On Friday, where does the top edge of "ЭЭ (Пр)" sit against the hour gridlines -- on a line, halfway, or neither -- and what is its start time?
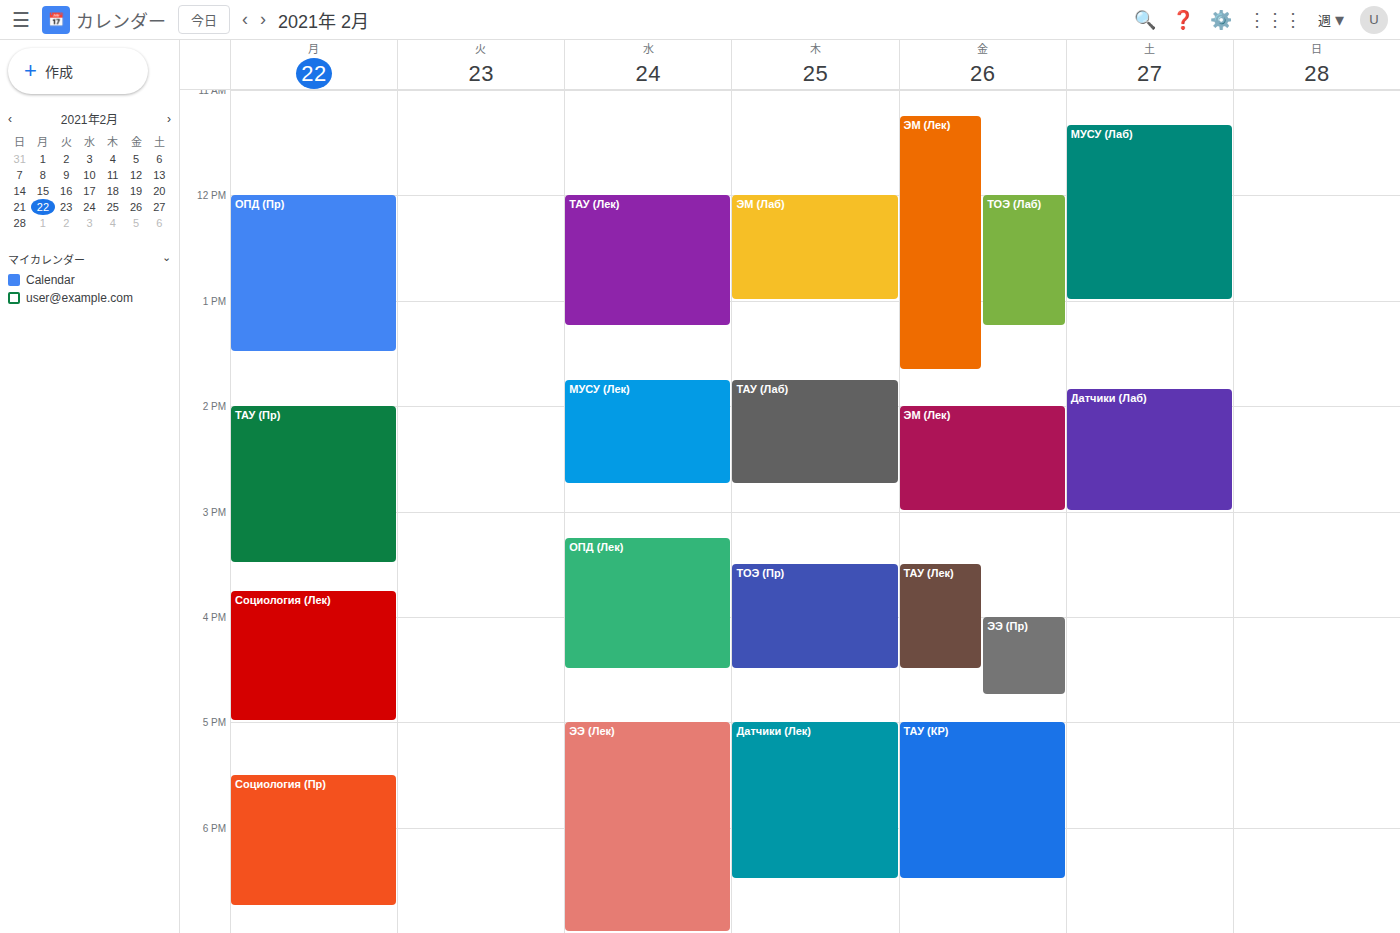
4:00 PM -- exactly on the 4 PM line.